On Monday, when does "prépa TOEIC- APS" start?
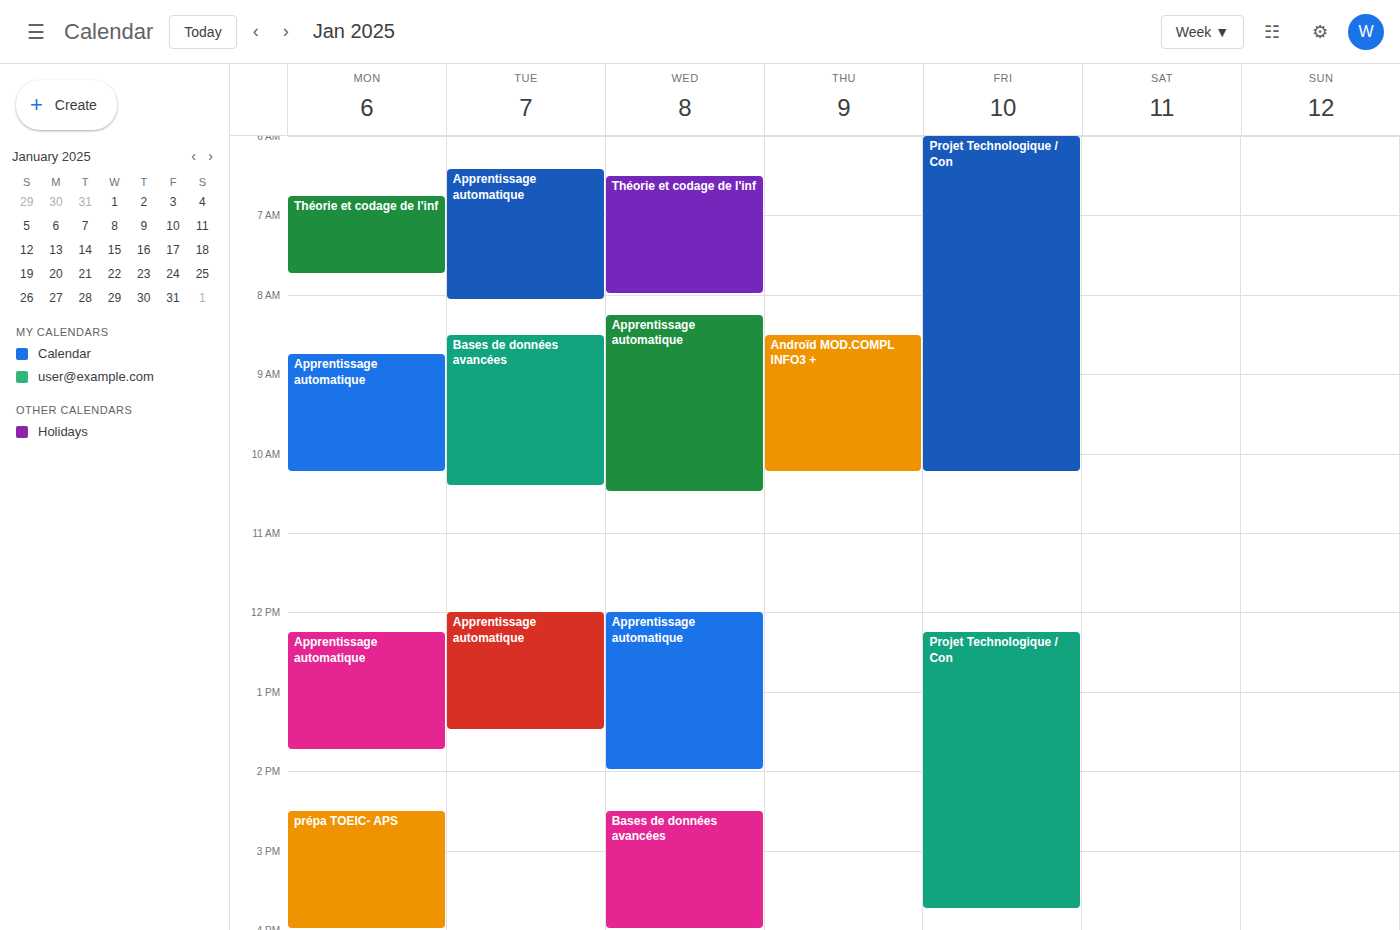
2:30 PM